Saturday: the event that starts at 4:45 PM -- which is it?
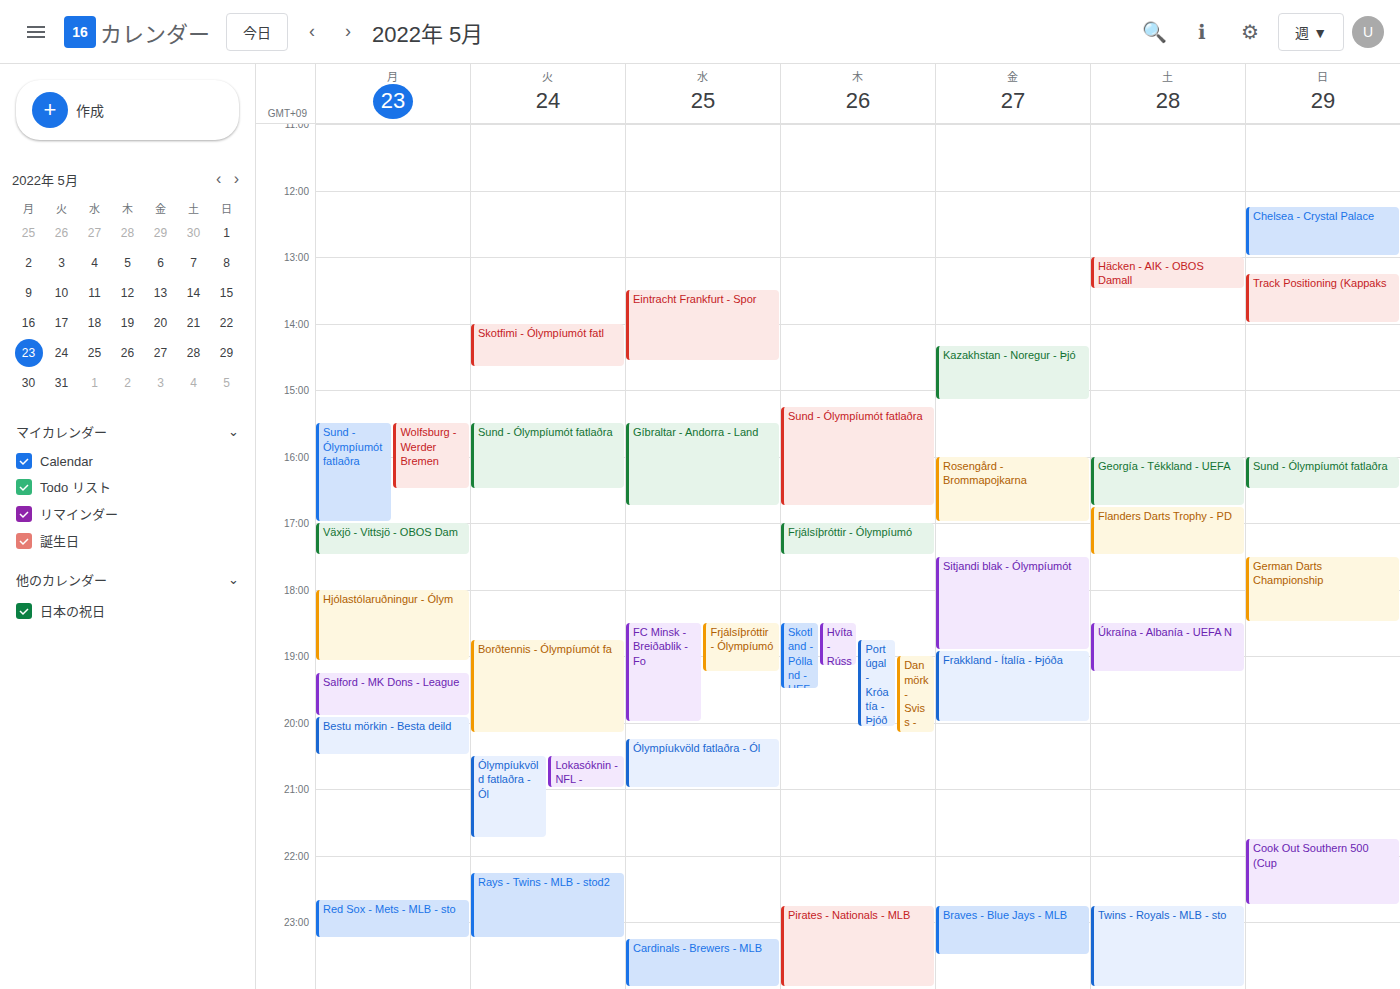
"Flanders Darts Trophy - PD"